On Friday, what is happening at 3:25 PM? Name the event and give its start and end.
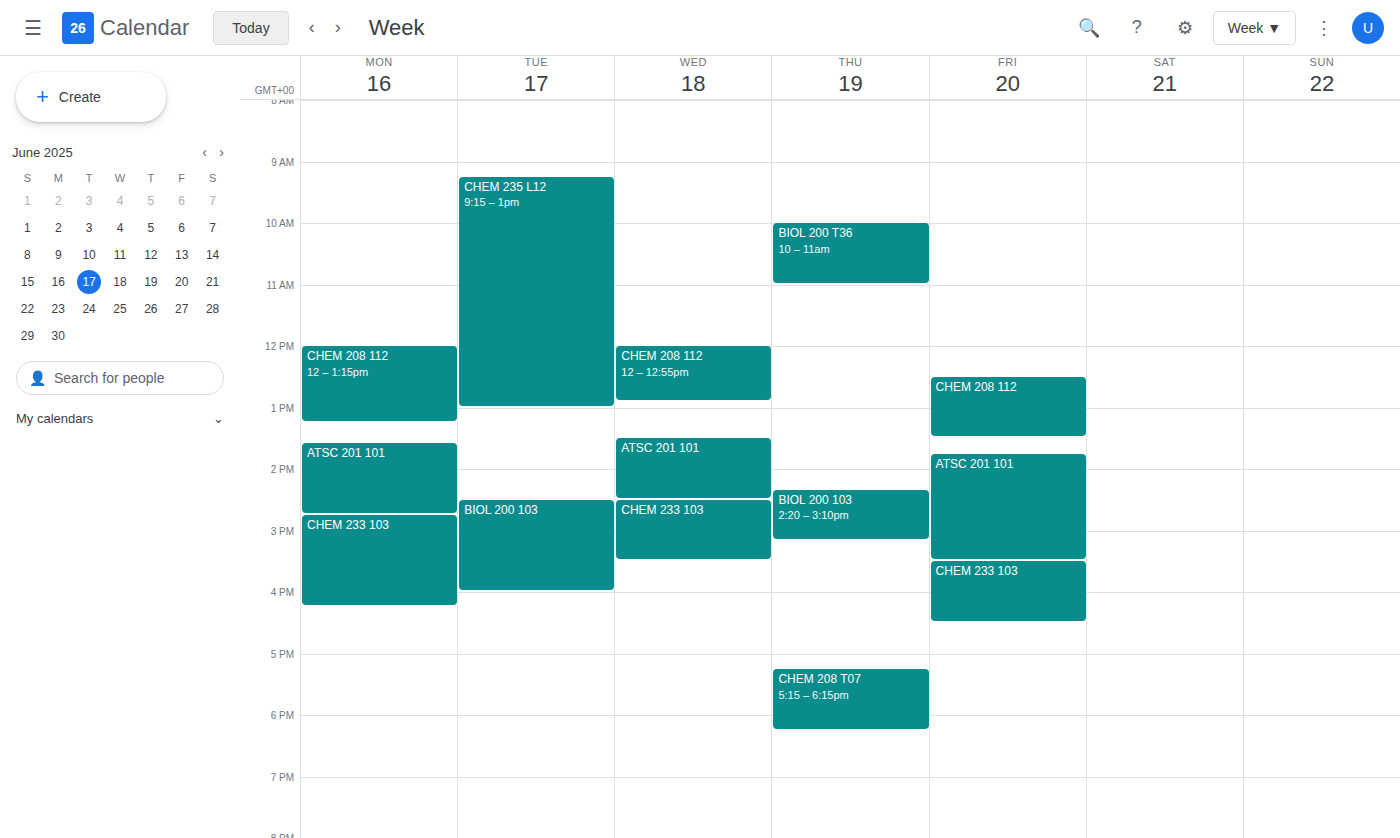
"ATSC 201 101", 1:45 PM to 3:30 PM